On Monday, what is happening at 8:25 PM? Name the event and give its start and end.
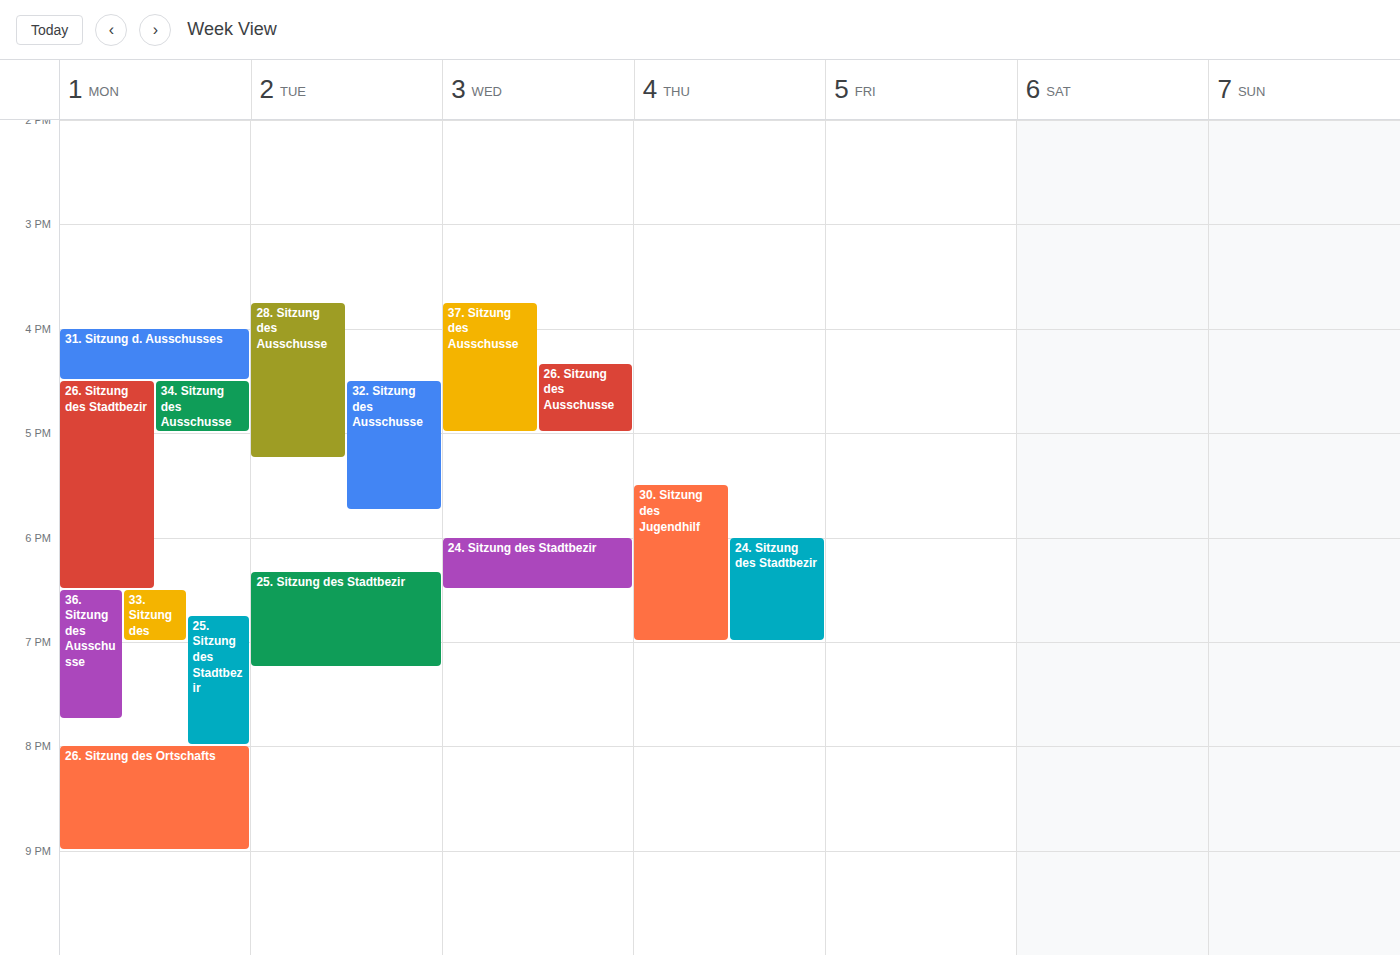
"26. Sitzung des Ortschafts", 8:00 PM to 9:00 PM